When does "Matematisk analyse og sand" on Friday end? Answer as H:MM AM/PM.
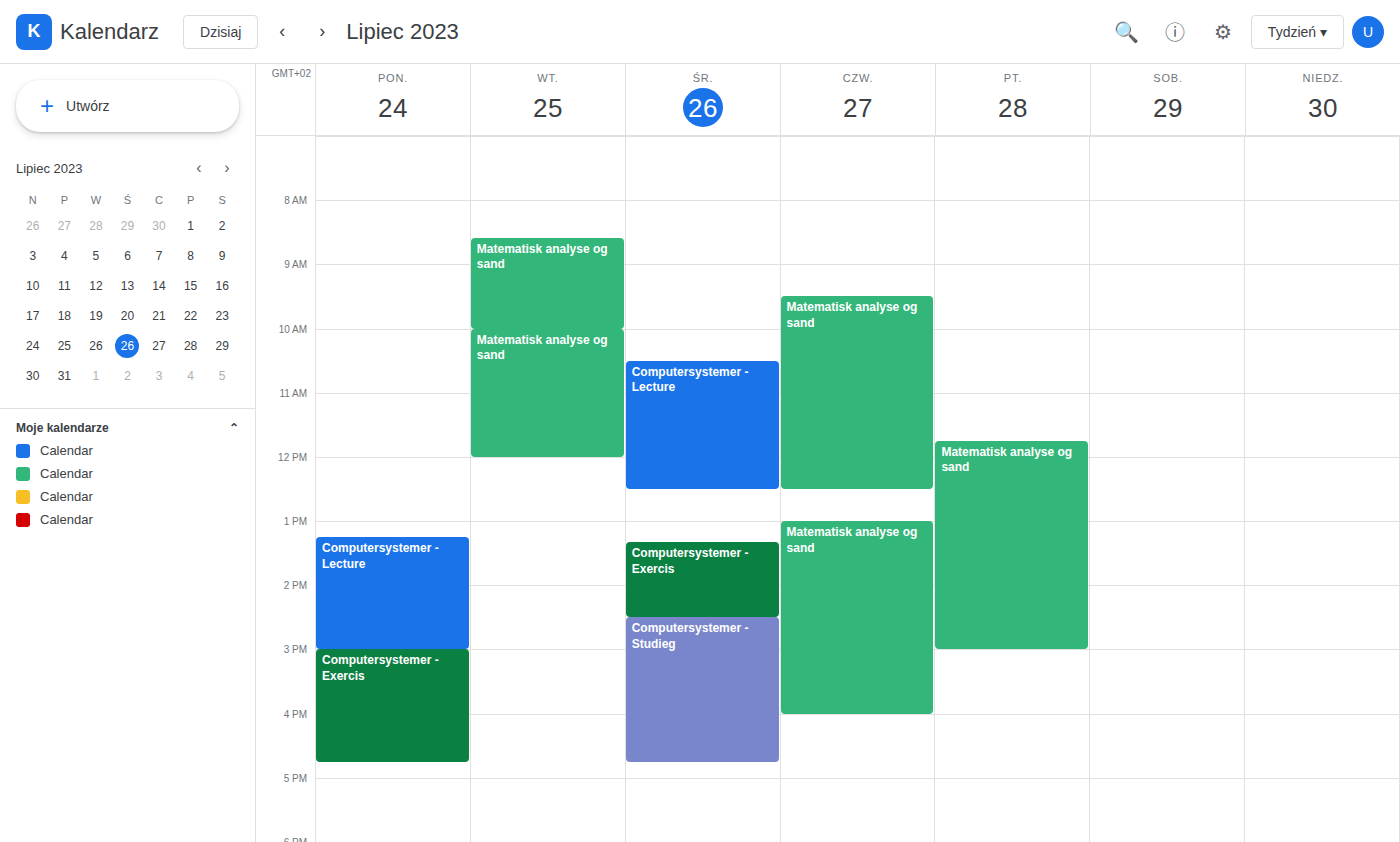
3:00 PM